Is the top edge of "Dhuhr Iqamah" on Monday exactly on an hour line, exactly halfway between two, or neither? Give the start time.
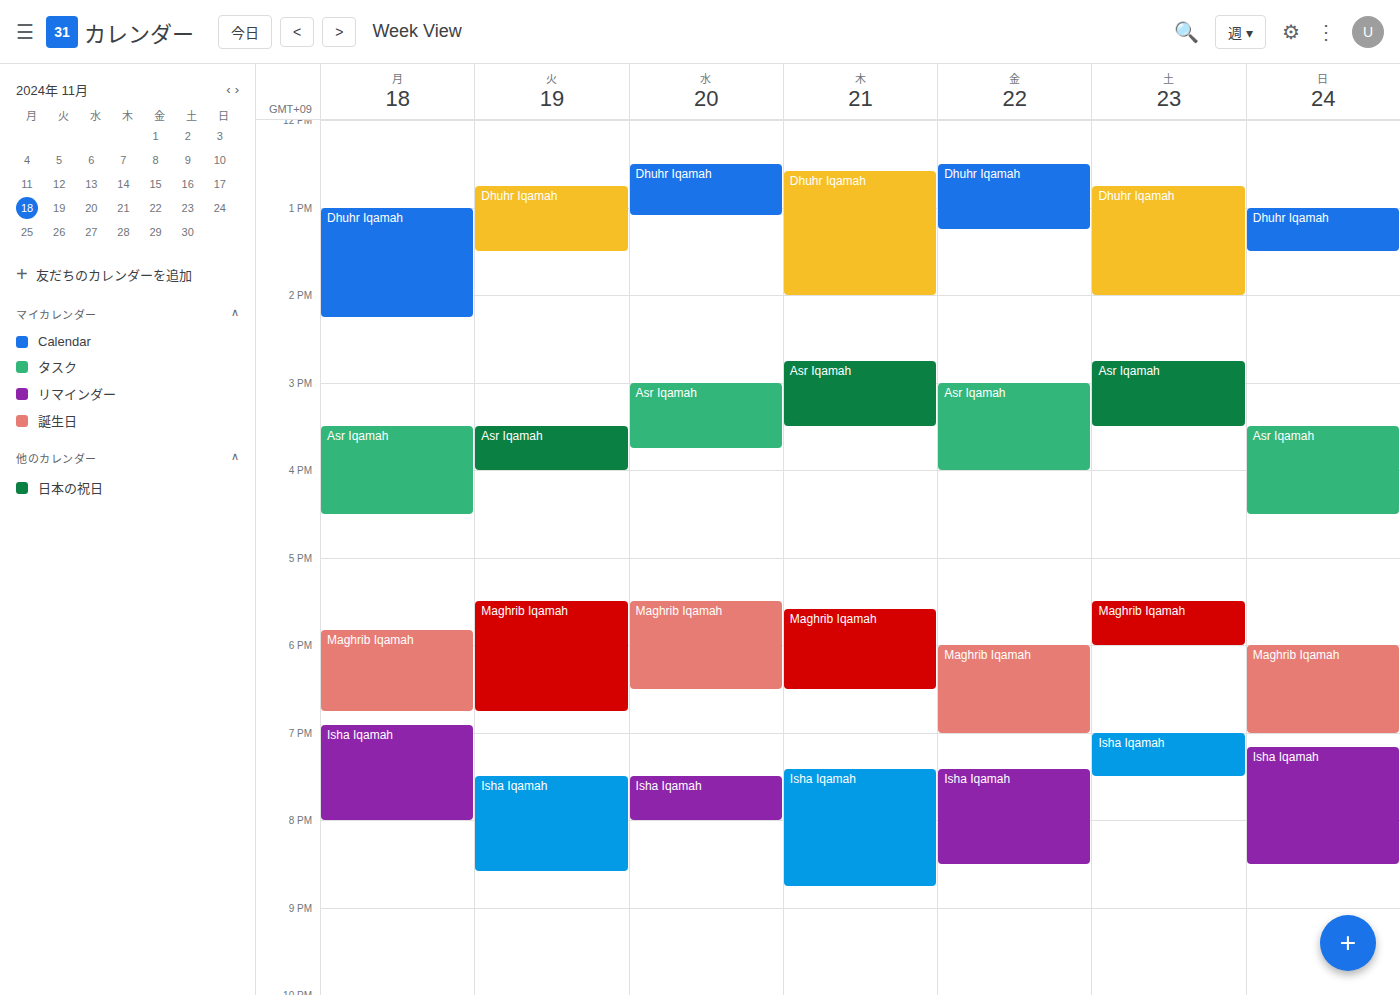
1:00 PM -- exactly on the 1 PM line.